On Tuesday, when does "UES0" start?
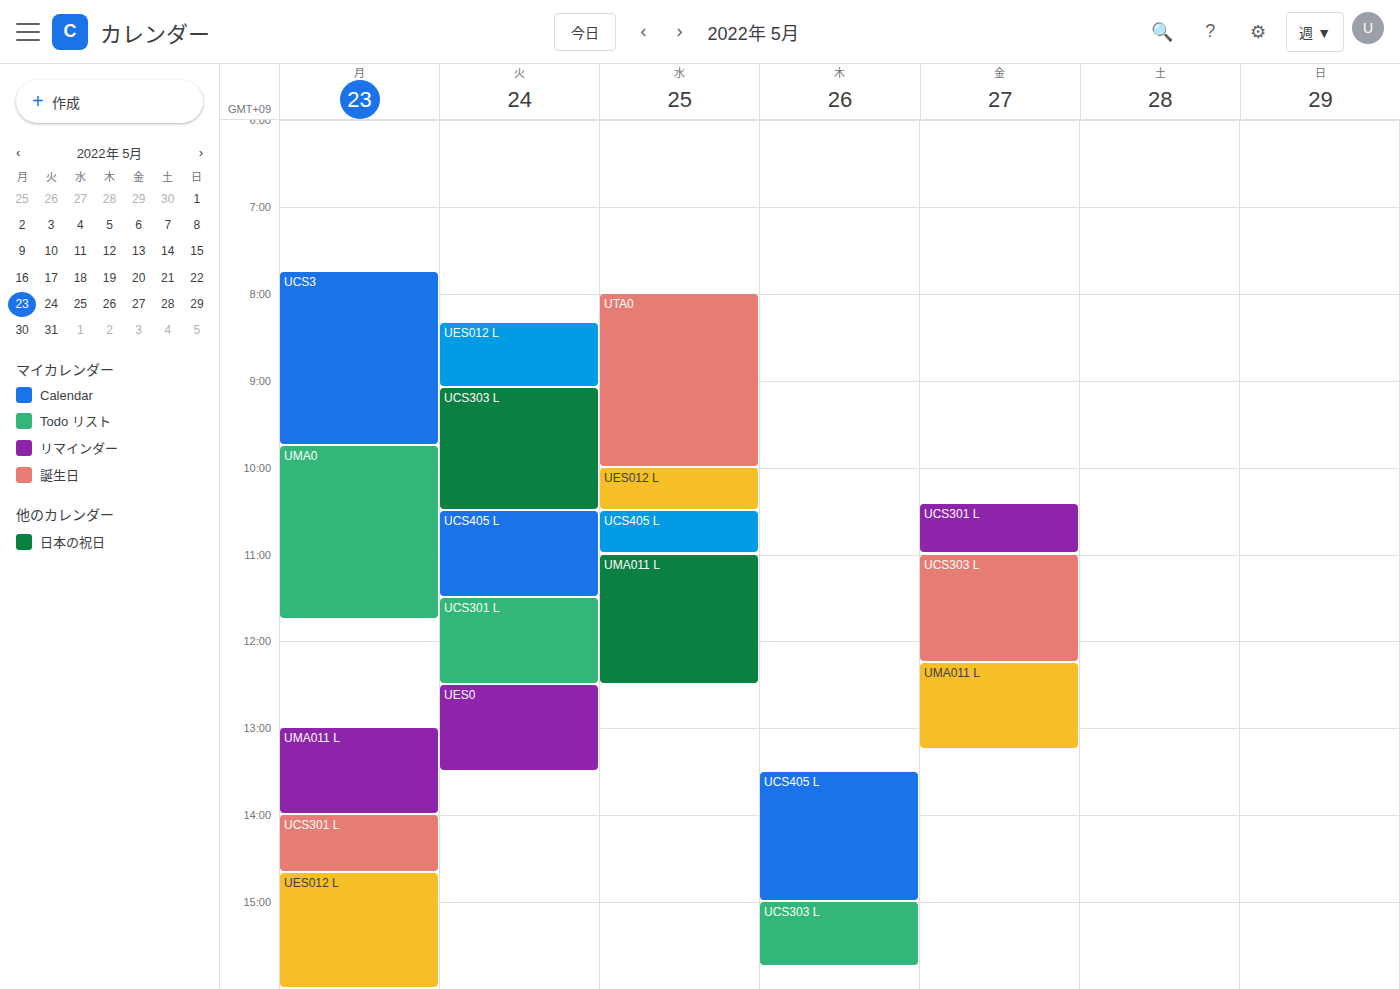
12:30 PM